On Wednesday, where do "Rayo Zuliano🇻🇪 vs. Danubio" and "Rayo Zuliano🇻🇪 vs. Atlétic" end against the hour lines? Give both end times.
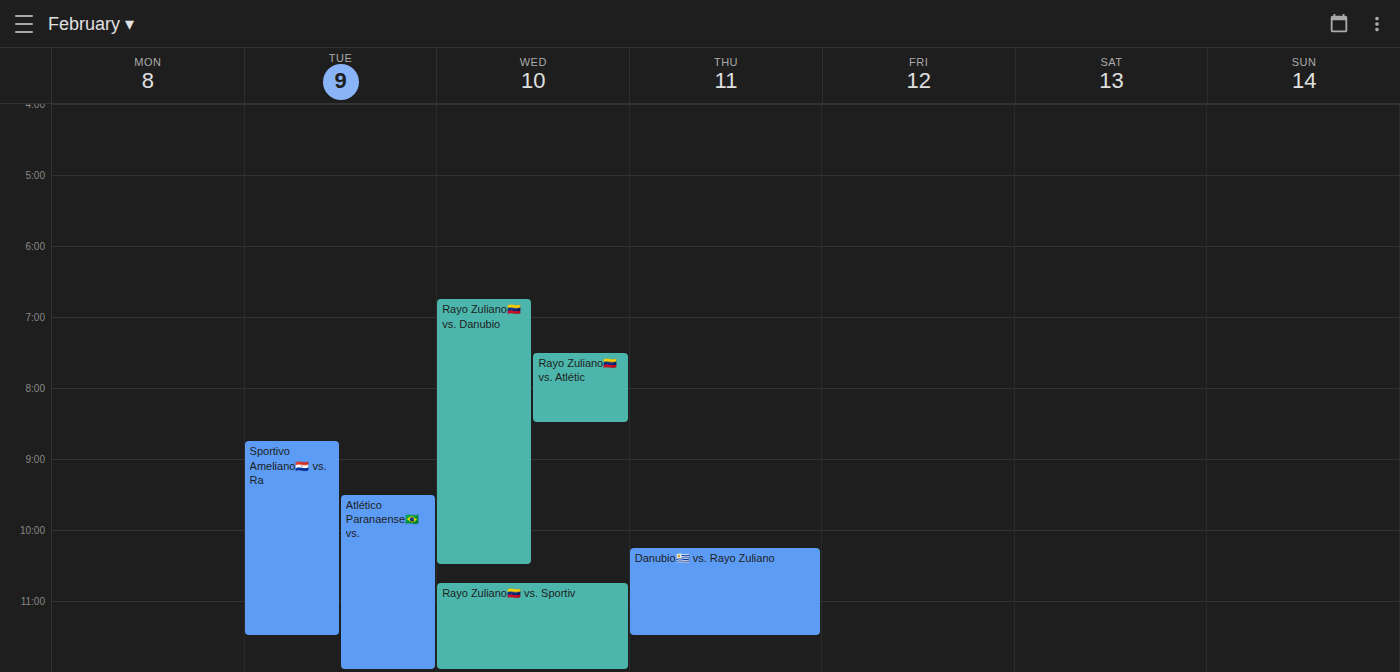
"Rayo Zuliano🇻🇪 vs. Danubio": 10:30 PM, halfway between the 10 PM and 11 PM lines. "Rayo Zuliano🇻🇪 vs. Atlétic": 8:30 PM, halfway between the 8 PM and 9 PM lines.